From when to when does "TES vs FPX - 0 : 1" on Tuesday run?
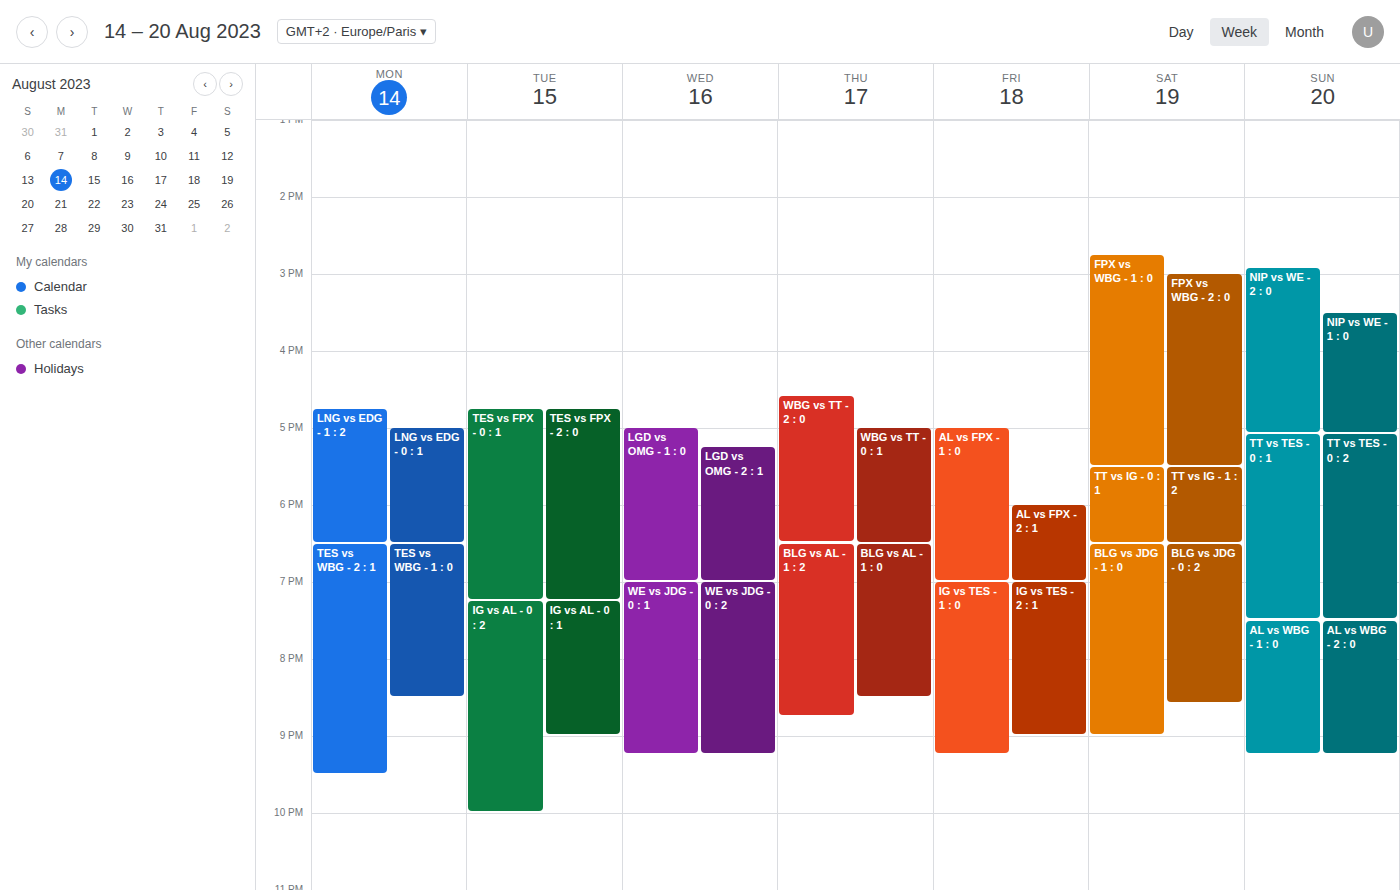
4:45 PM to 7:15 PM